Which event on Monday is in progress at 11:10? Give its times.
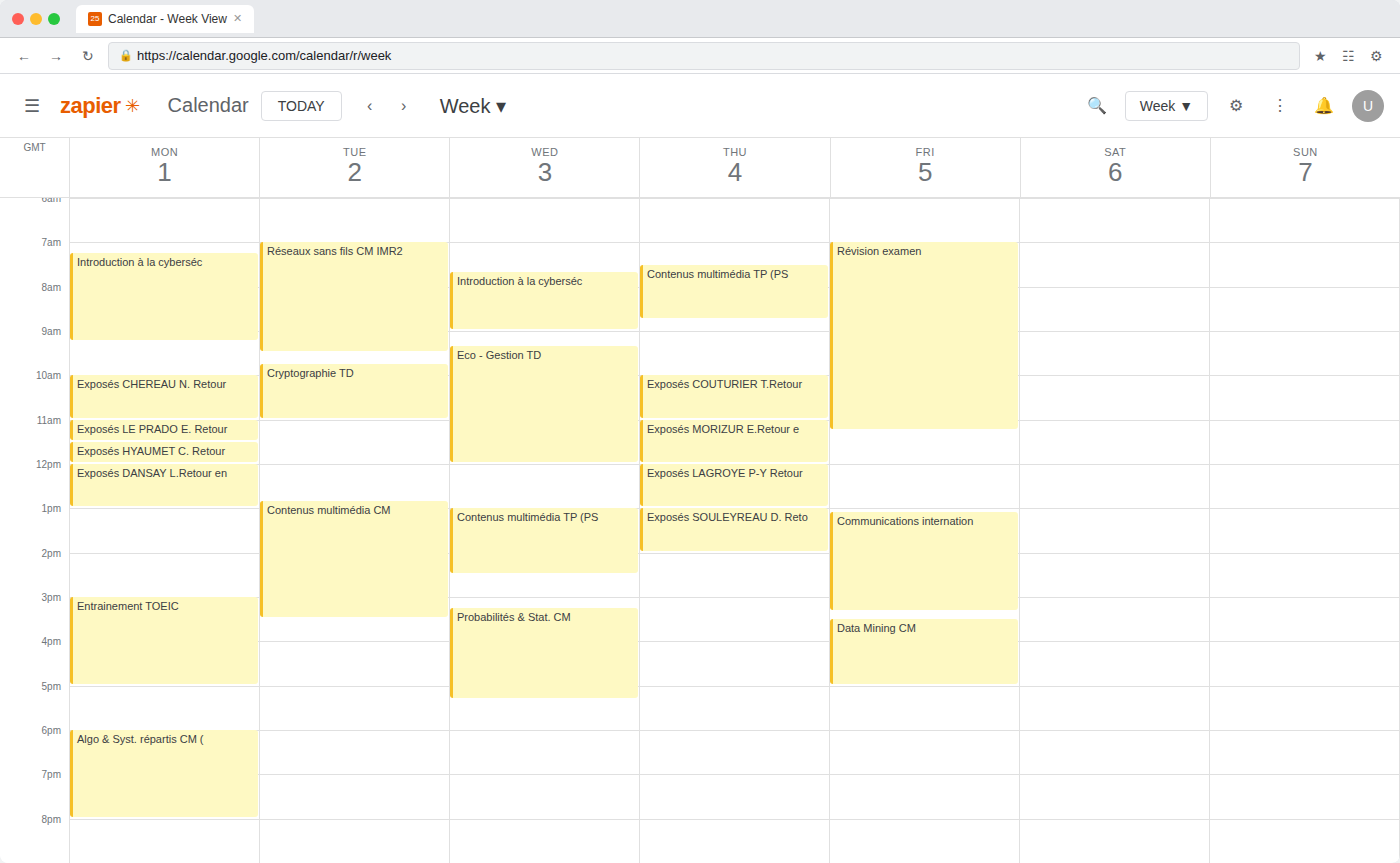
"Exposés LE PRADO E. Retour", 11:00 to 11:30